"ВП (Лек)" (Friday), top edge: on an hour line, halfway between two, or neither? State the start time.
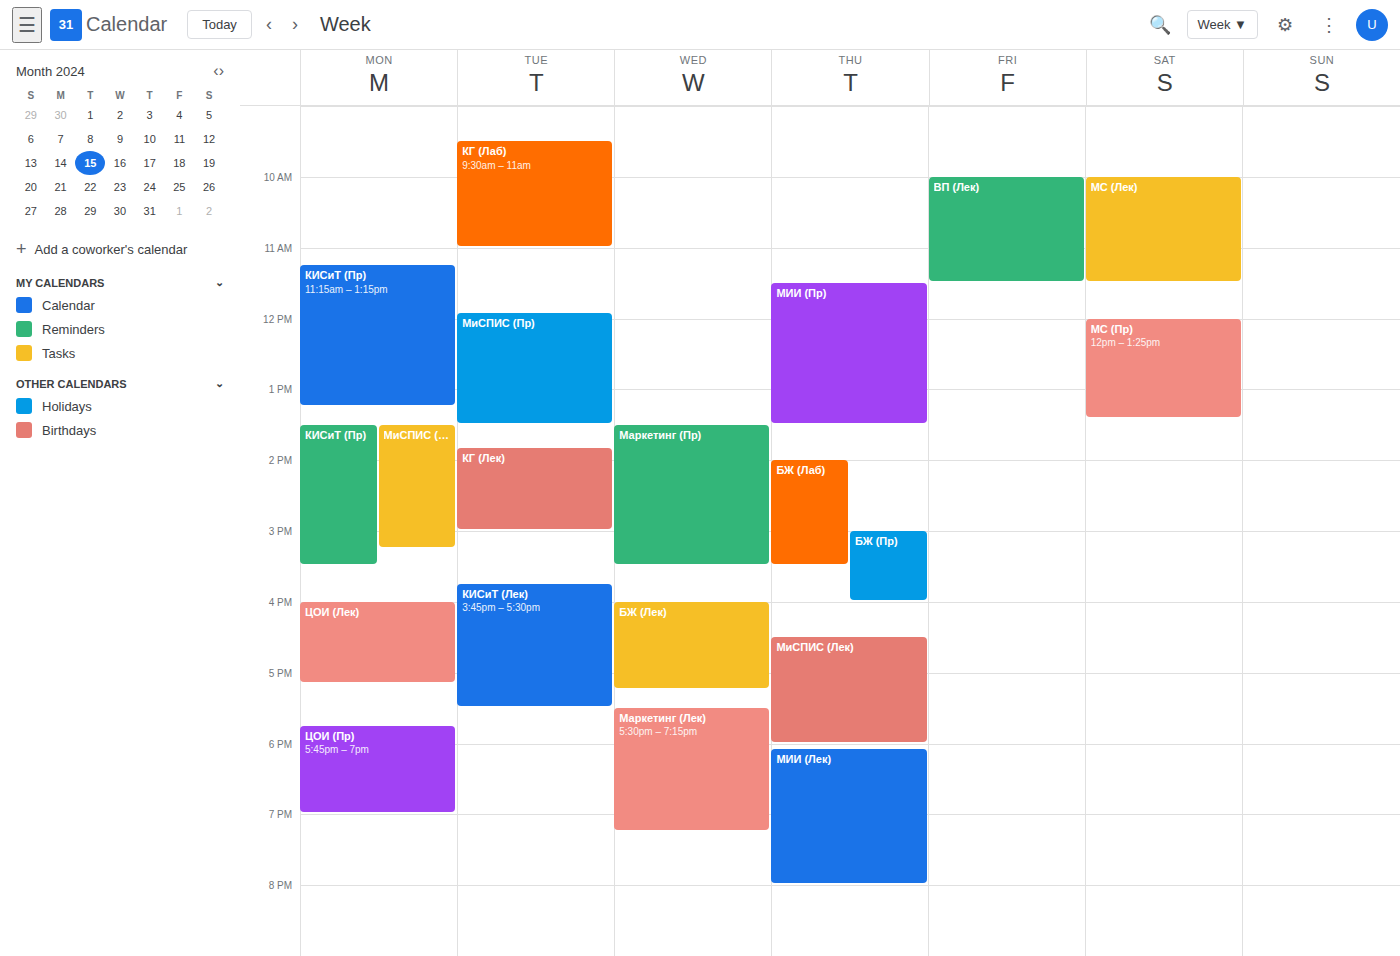
10:00 AM -- exactly on the 10 AM line.